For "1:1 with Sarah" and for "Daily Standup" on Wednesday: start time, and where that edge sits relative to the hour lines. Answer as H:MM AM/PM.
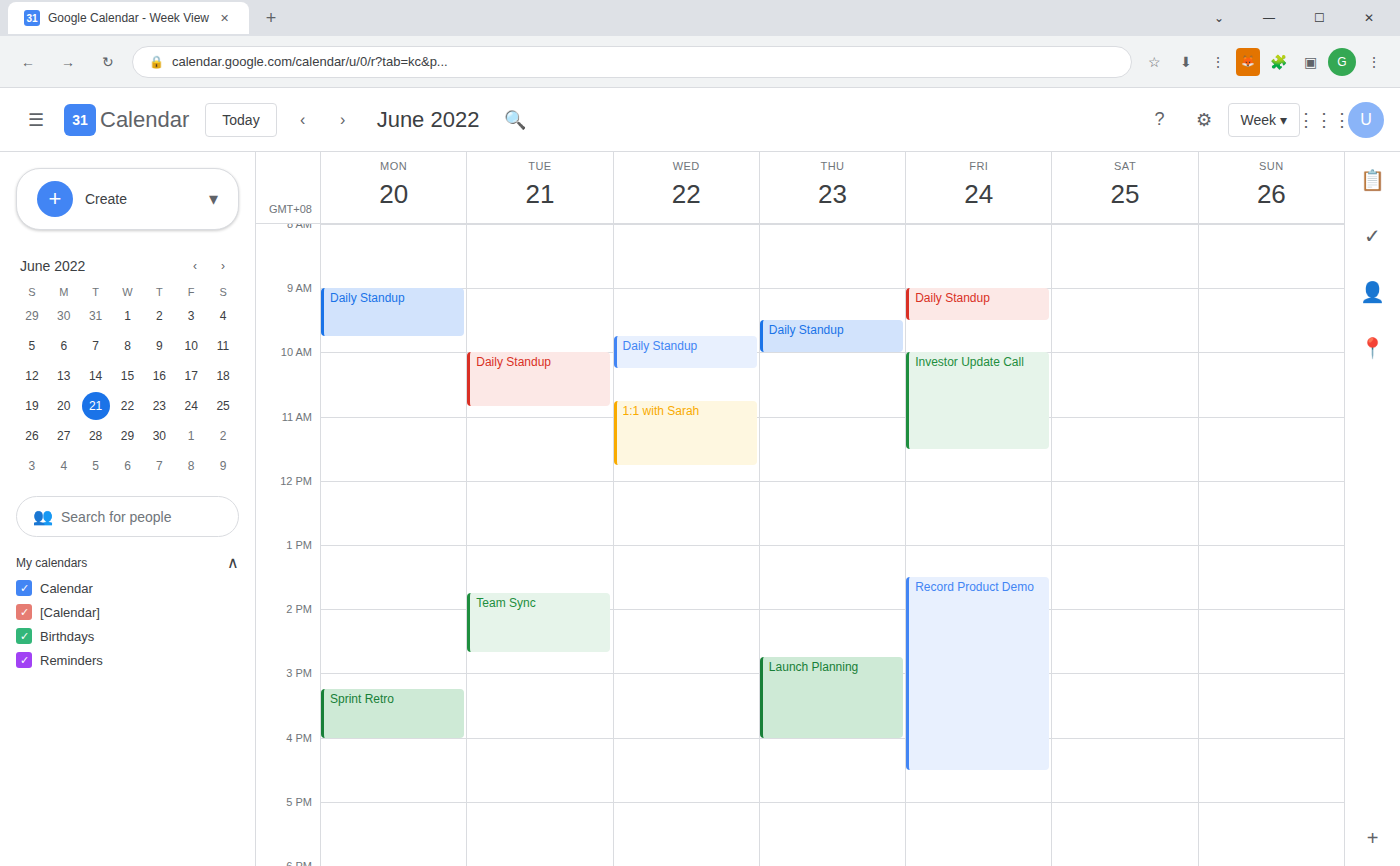
"1:1 with Sarah": 10:45 AM, neither: three quarters of the way from the 10 AM line to the 11 AM line. "Daily Standup": 9:45 AM, neither: three quarters of the way from the 9 AM line to the 10 AM line.